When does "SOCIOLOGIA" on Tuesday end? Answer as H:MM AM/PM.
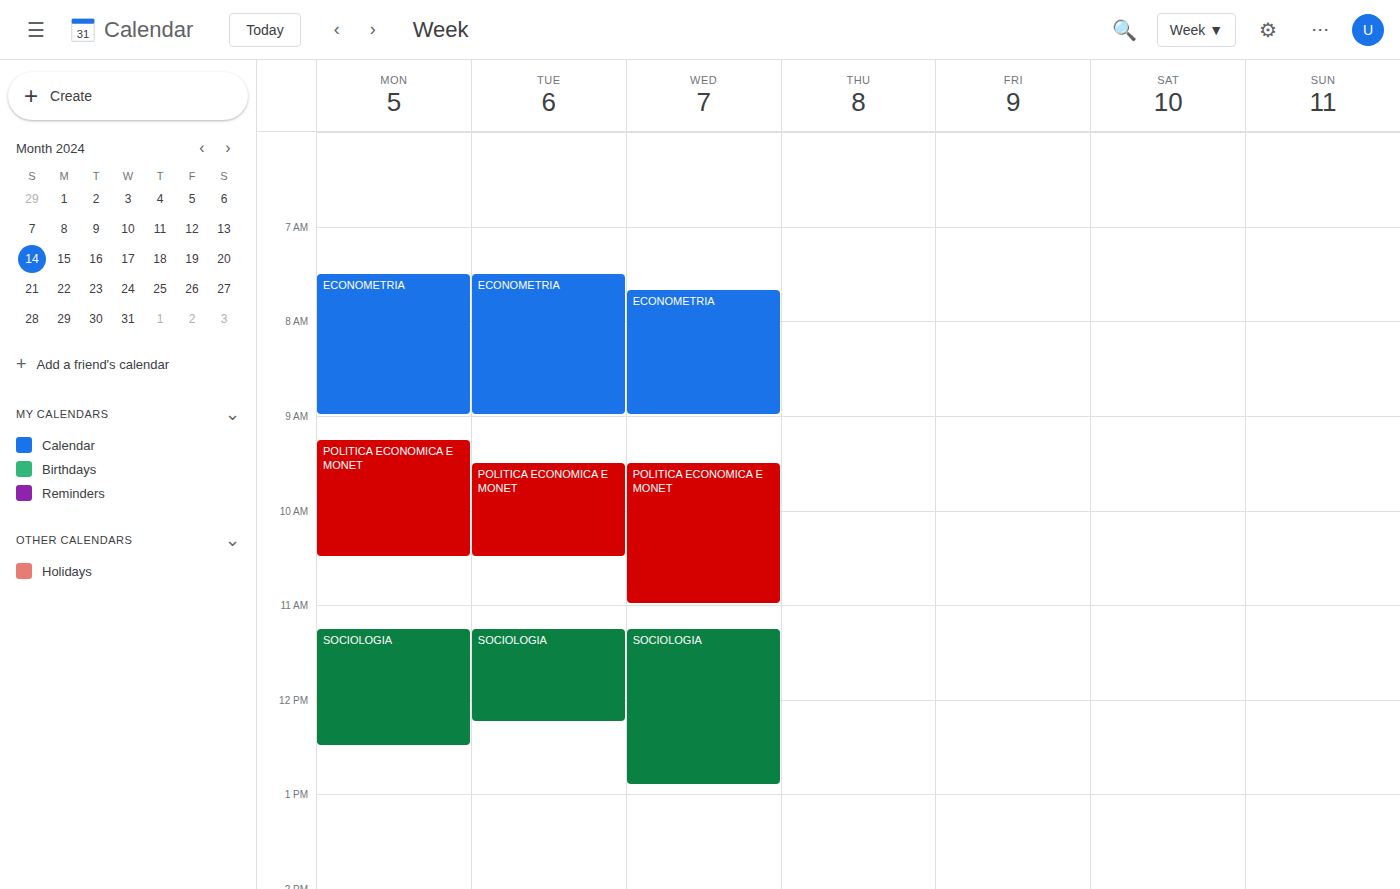
12:15 PM